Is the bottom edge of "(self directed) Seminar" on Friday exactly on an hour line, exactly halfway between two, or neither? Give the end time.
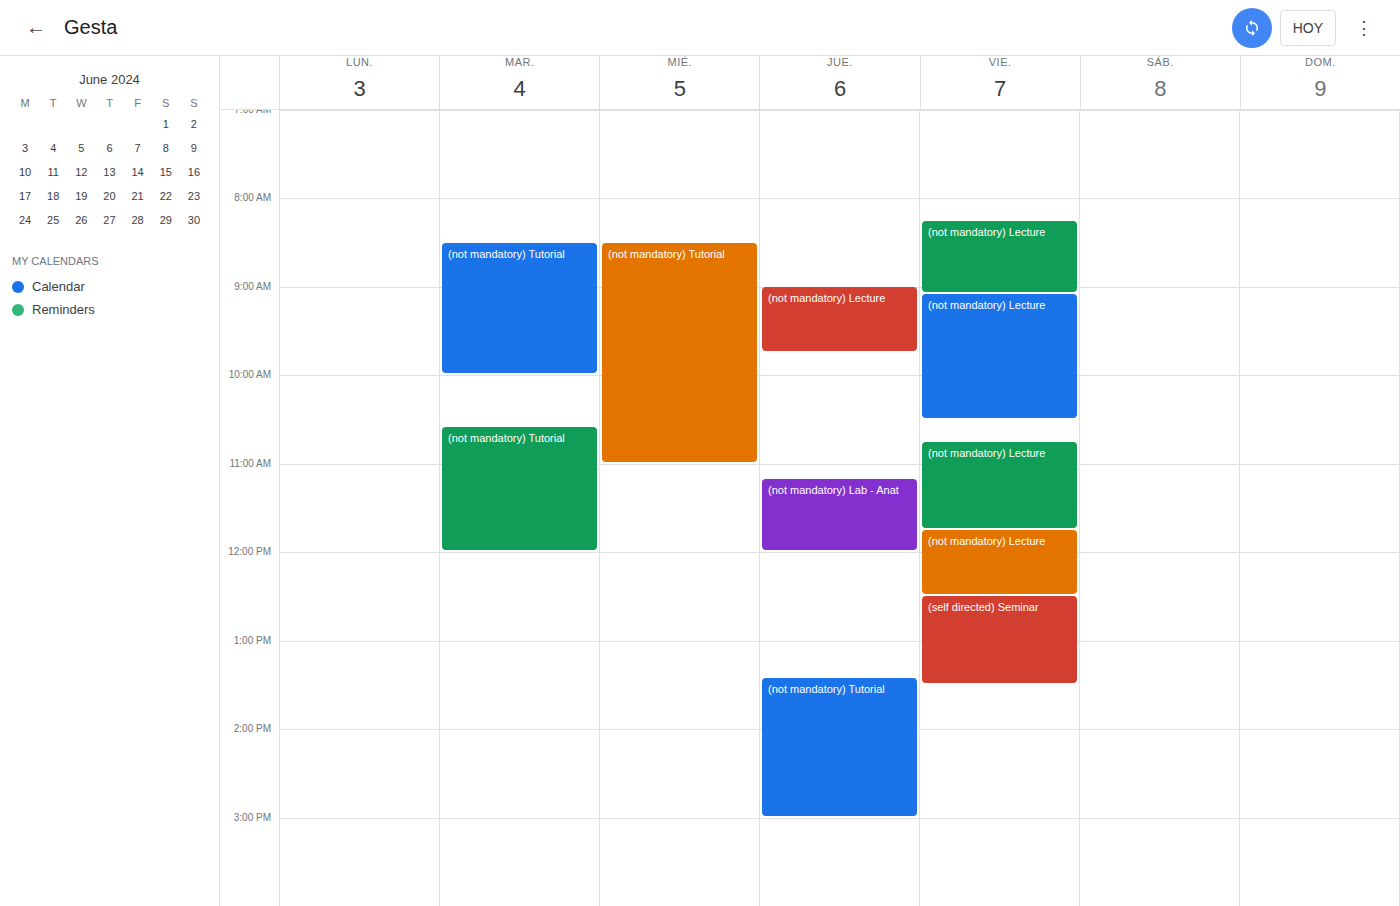
1:30 PM -- halfway between the 1 PM and 2 PM lines.